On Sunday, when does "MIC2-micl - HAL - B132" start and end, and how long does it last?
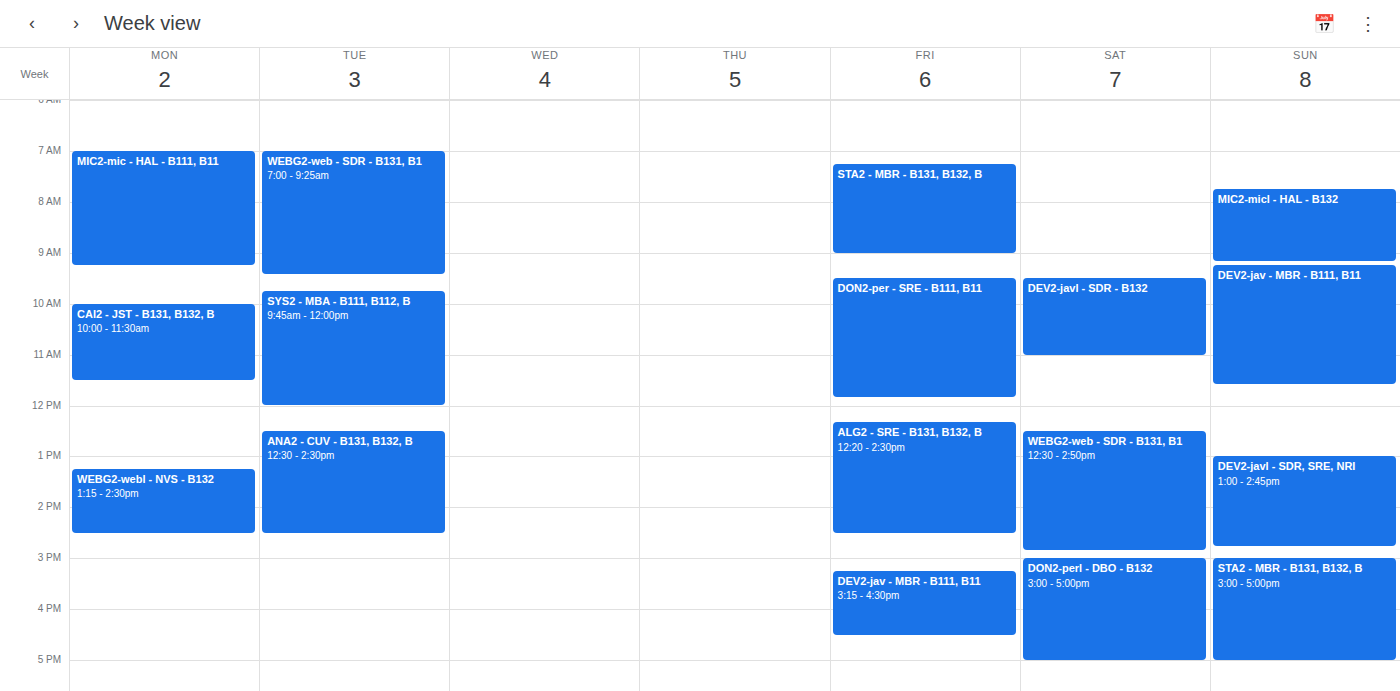
7:45 AM to 9:10 AM, 1 hour 25 minutes